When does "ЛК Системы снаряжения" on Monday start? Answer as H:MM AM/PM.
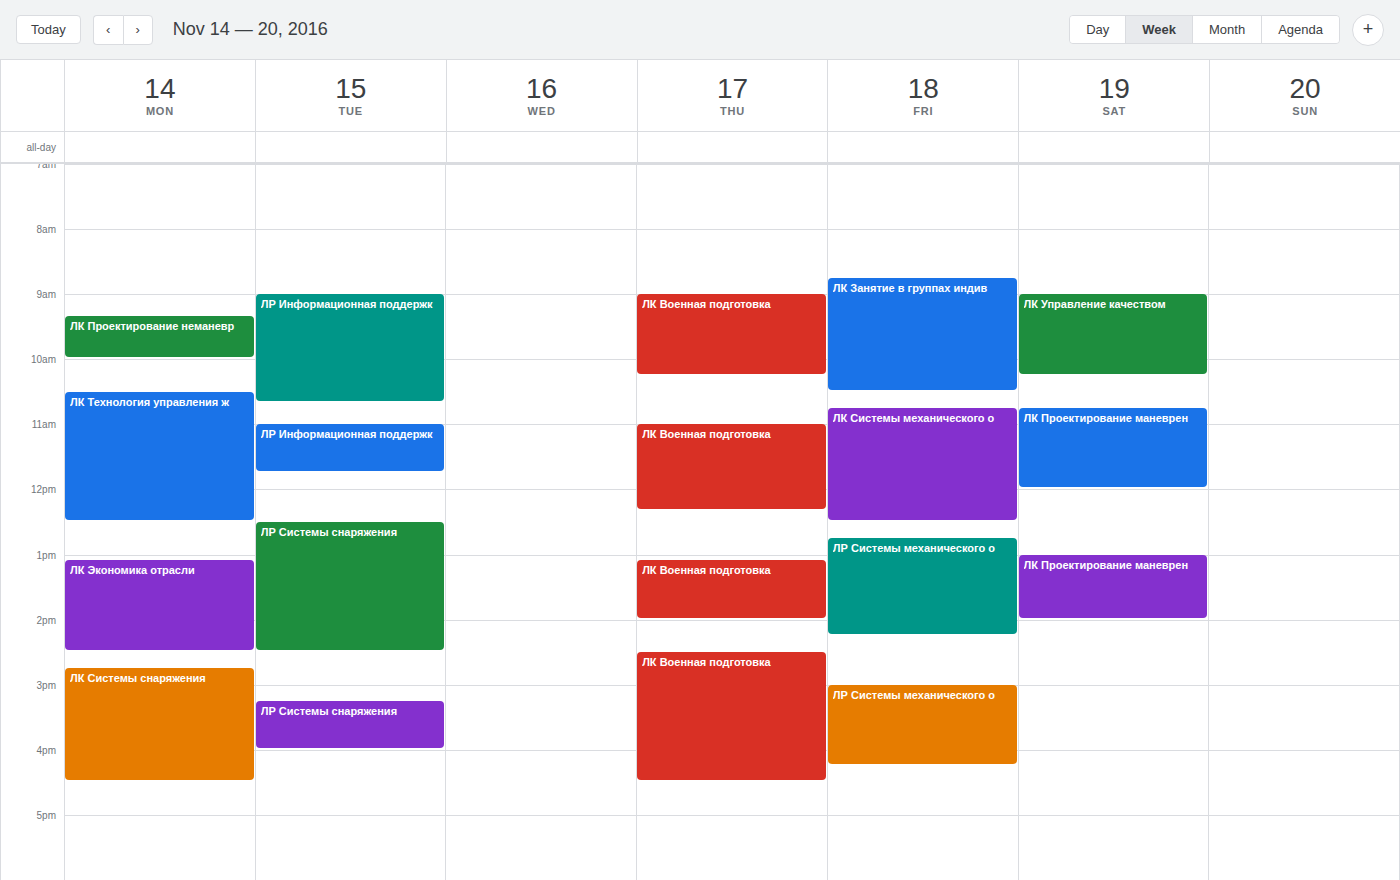
2:45 PM